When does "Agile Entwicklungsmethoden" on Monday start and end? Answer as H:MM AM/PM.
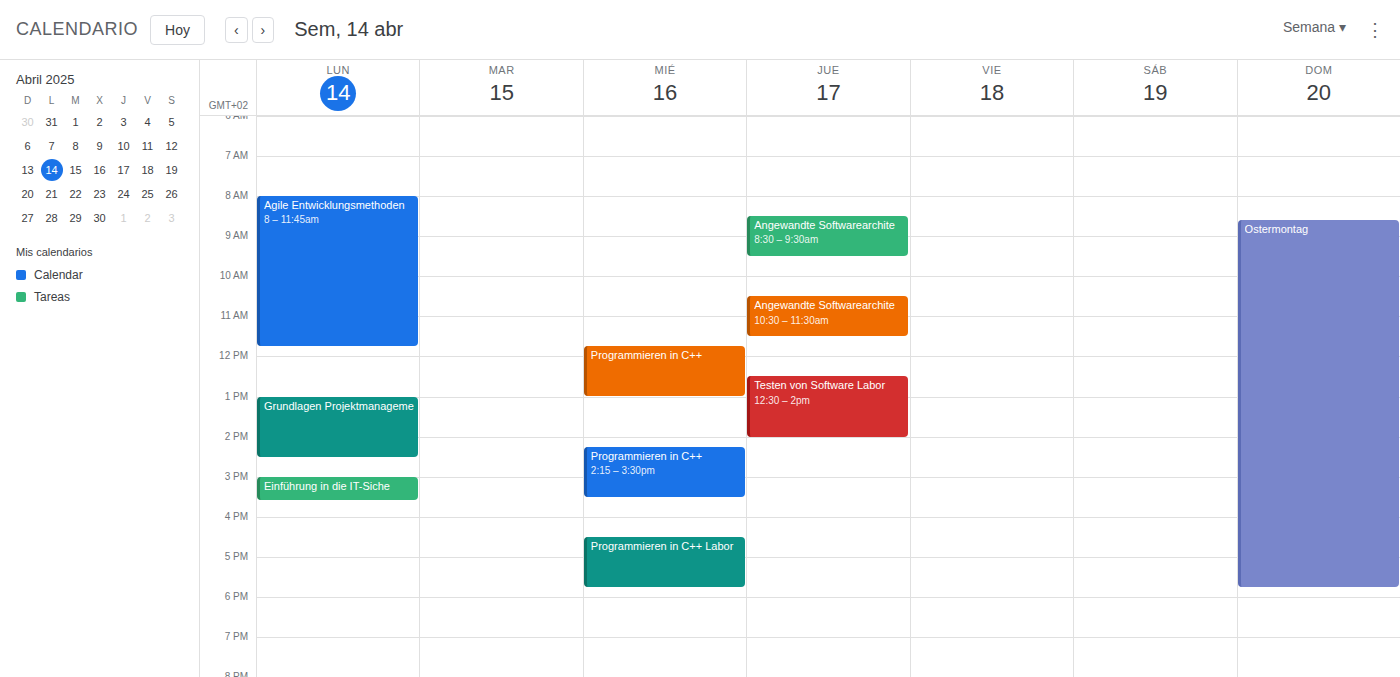
8:00 AM to 11:45 AM